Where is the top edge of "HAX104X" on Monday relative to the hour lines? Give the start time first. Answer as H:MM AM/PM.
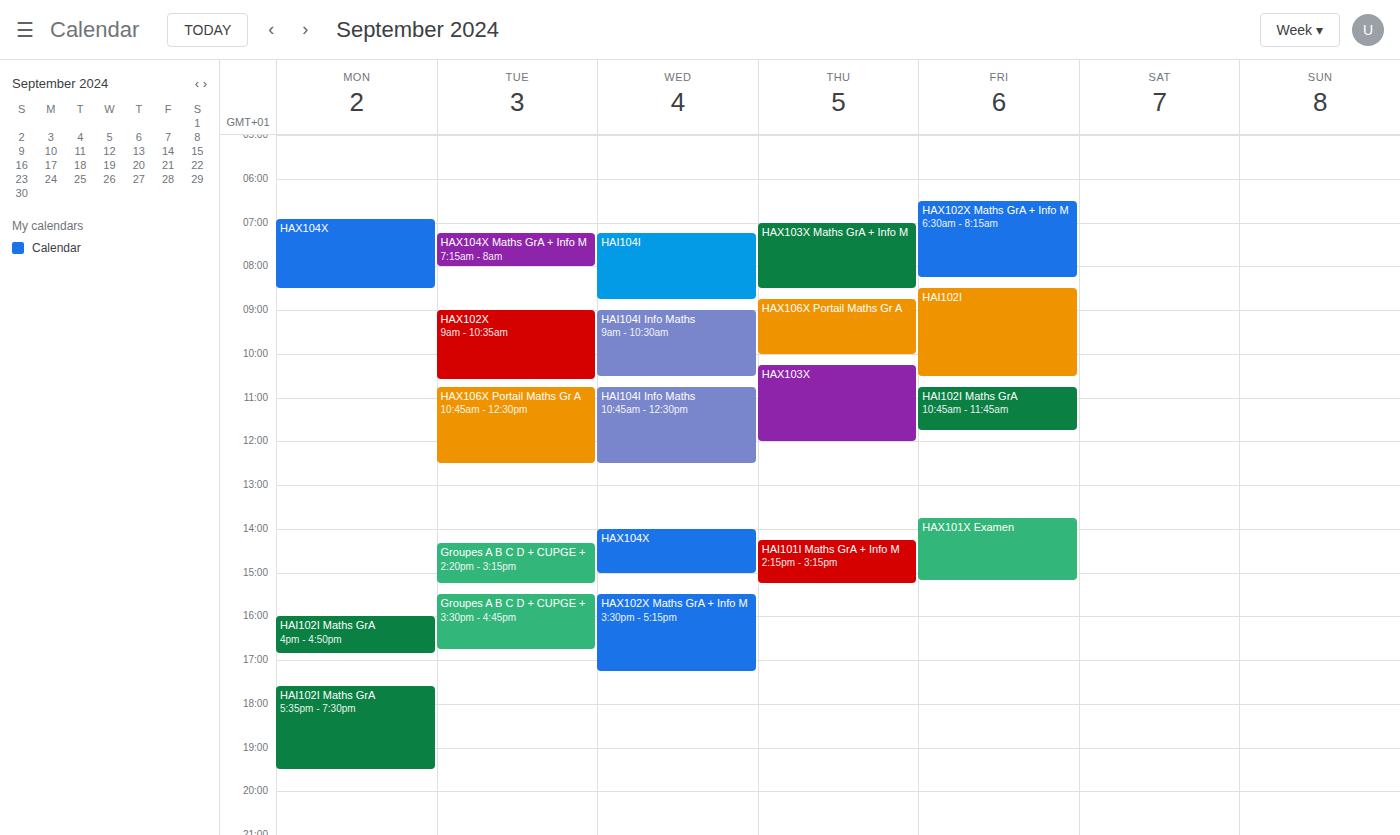
6:55 AM -- neither: 55 minutes below the 6 AM line and 5 minutes above the 7 AM line.